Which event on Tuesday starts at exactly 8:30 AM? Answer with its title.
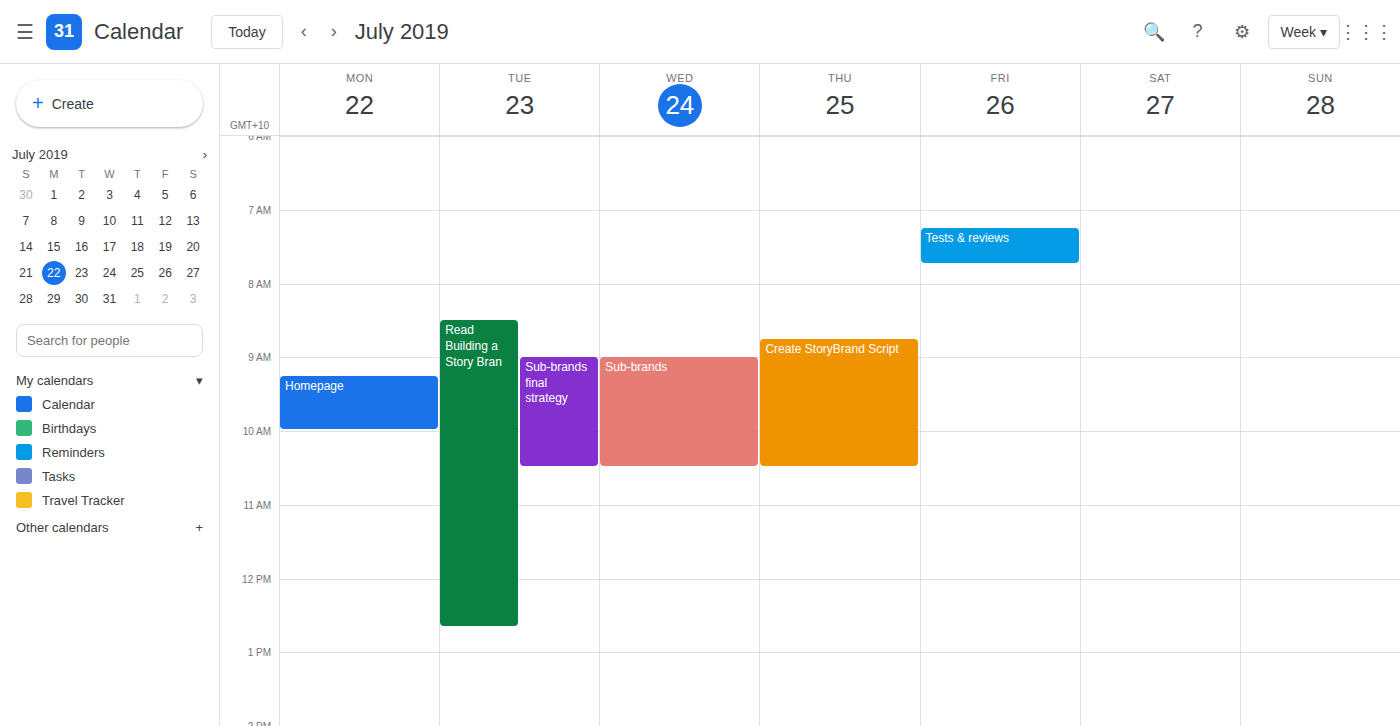
"Read Building a Story Bran"